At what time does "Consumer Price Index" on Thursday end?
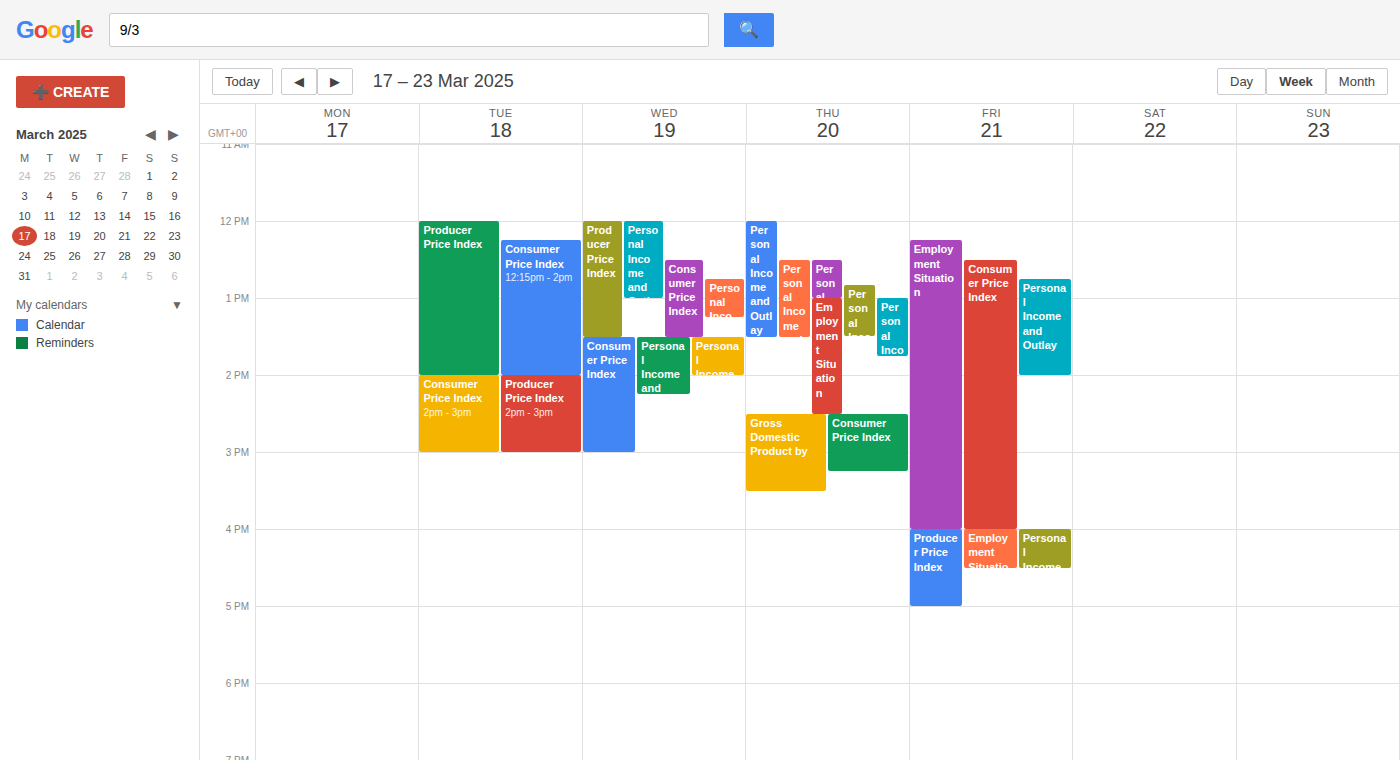
3:15 PM